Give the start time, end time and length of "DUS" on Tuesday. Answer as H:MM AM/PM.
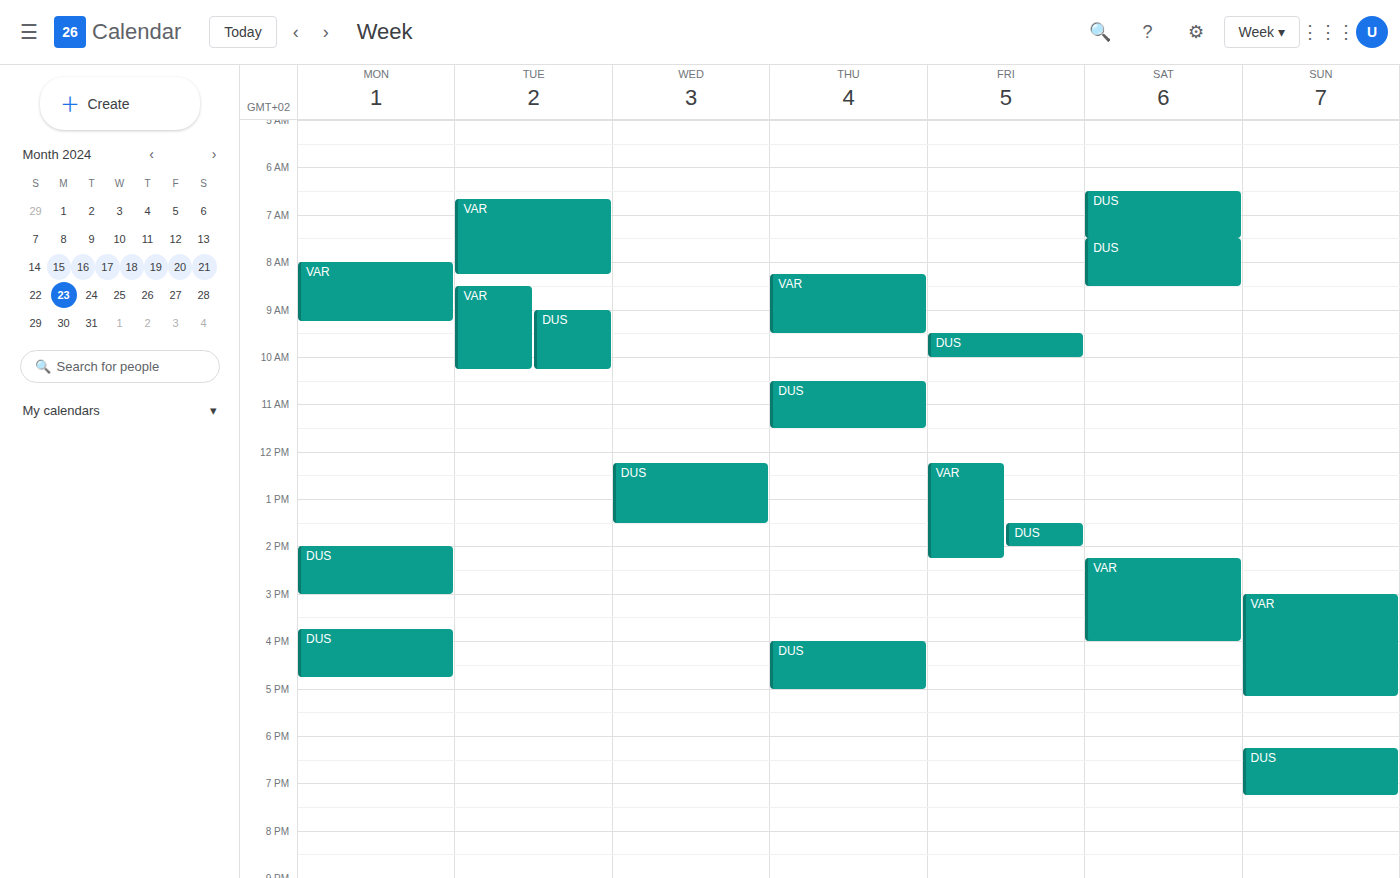
9:00 AM to 10:15 AM, 1 hour 15 minutes